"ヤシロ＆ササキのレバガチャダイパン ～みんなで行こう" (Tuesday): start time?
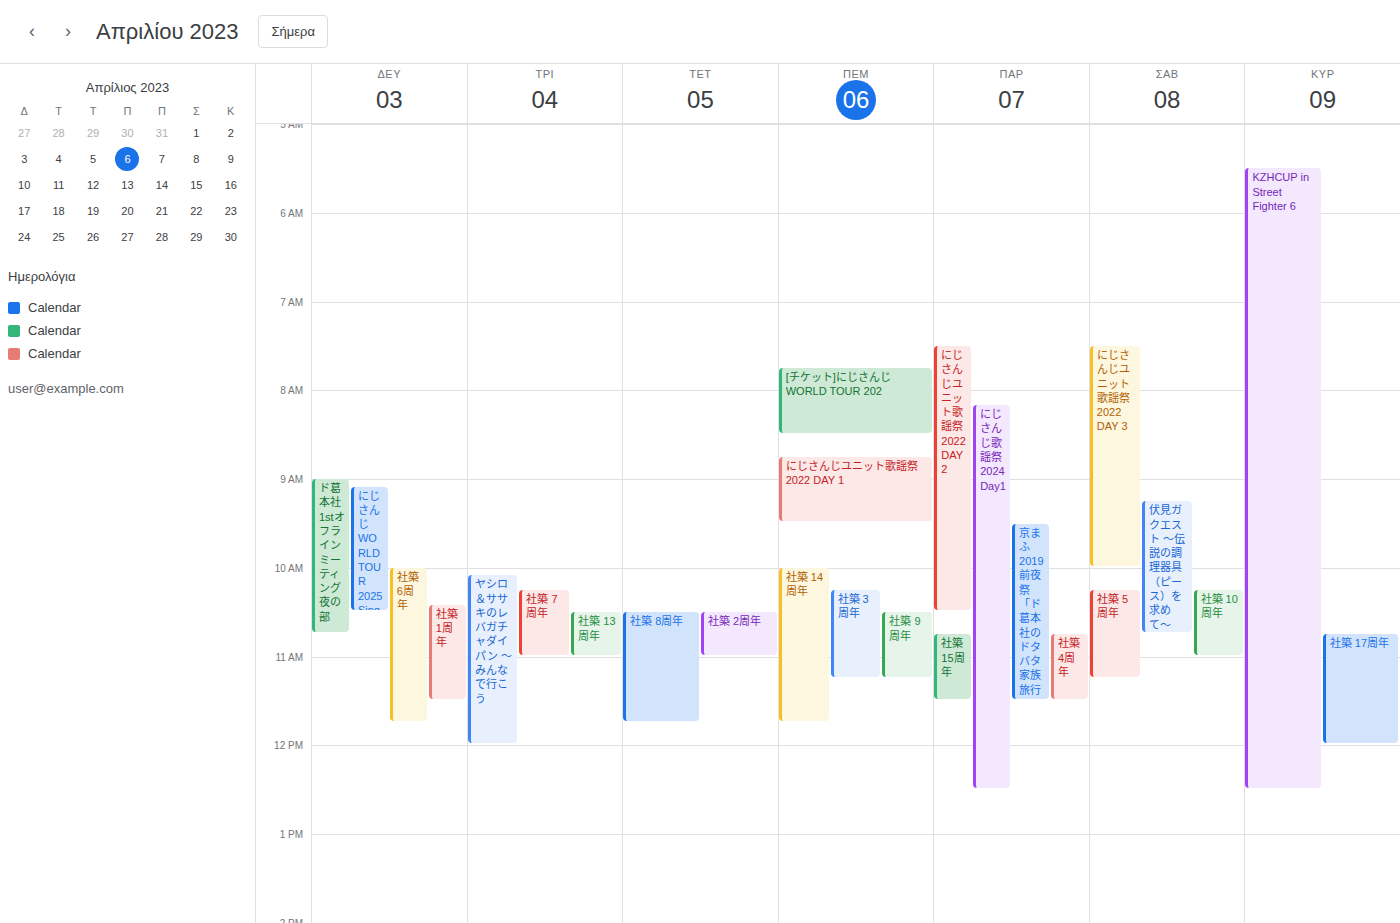
10:05 AM